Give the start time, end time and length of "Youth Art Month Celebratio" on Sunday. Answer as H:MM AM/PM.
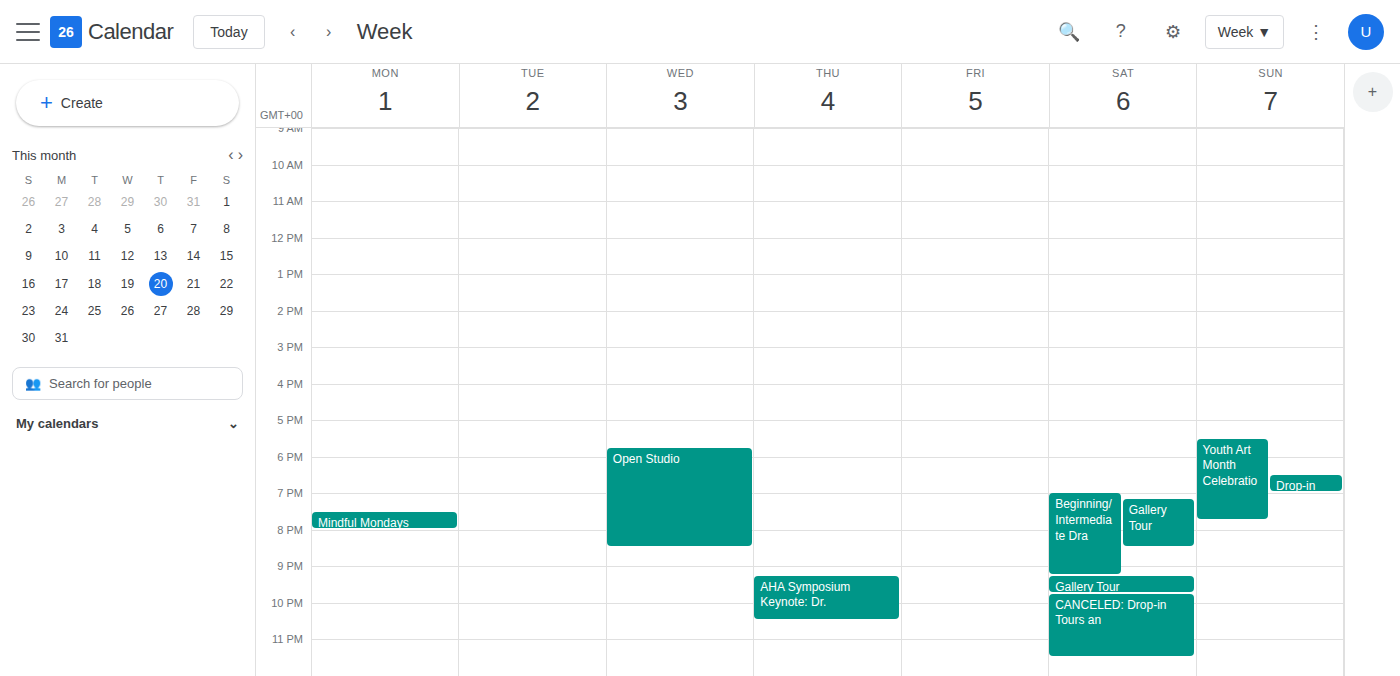
5:30 PM to 7:45 PM, 2 hours 15 minutes